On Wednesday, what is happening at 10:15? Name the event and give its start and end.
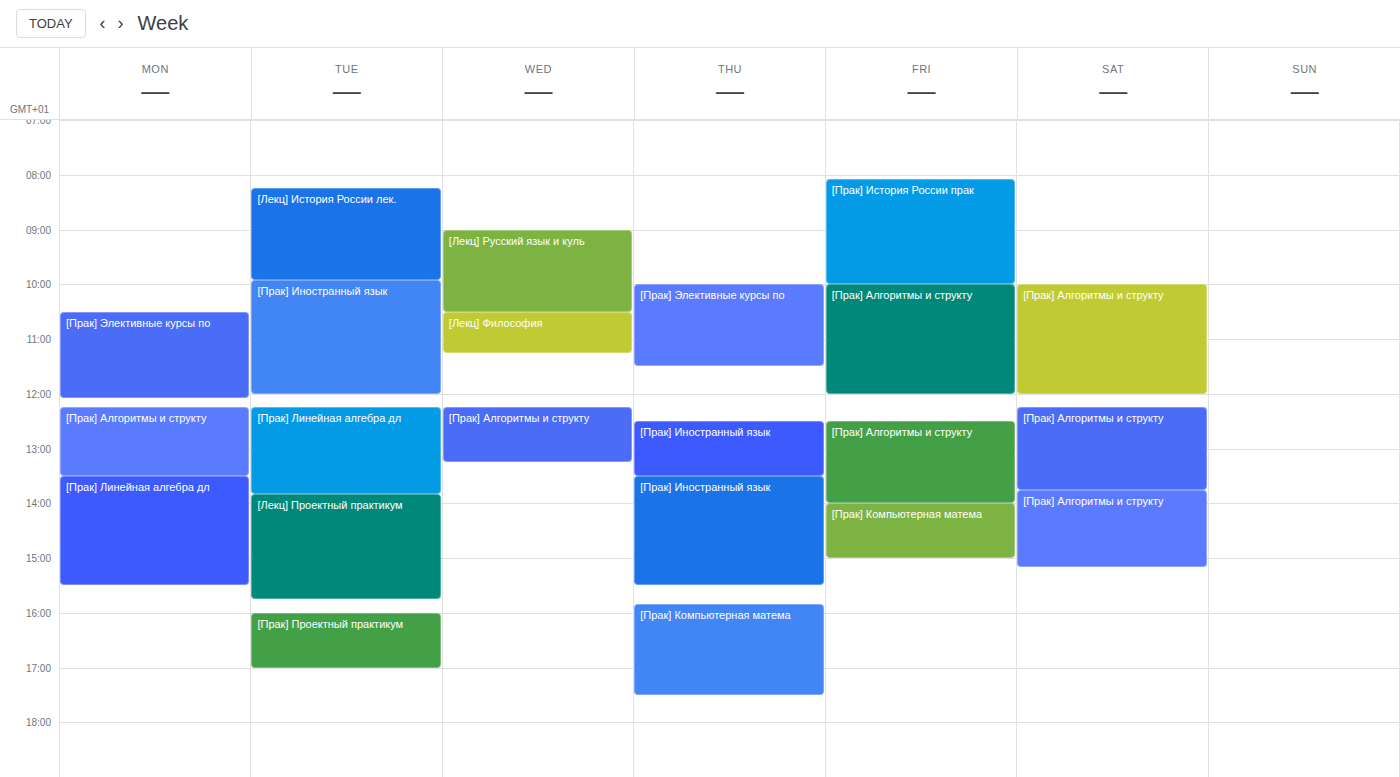
"[Лекц] Русский язык и куль", 09:00 to 10:30